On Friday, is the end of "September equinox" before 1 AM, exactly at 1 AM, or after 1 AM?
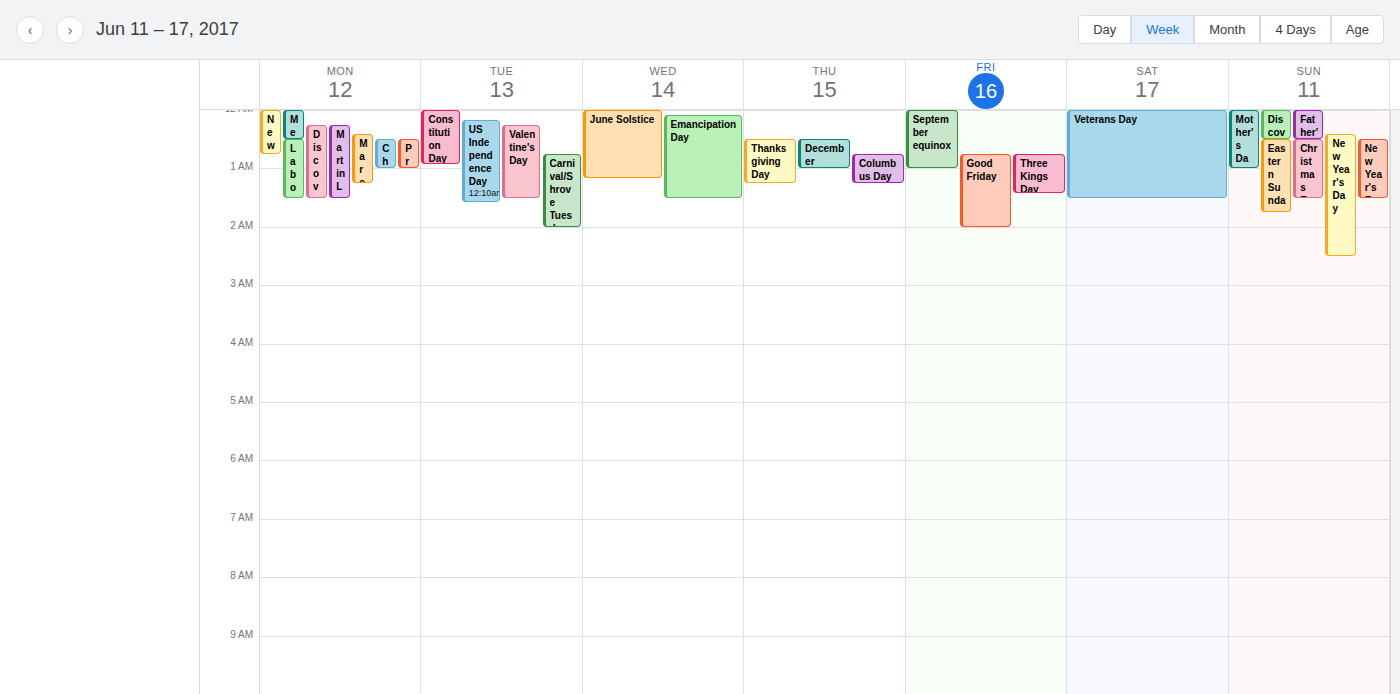
1:00 AM -- exactly at 1 AM, on the 1 AM line.